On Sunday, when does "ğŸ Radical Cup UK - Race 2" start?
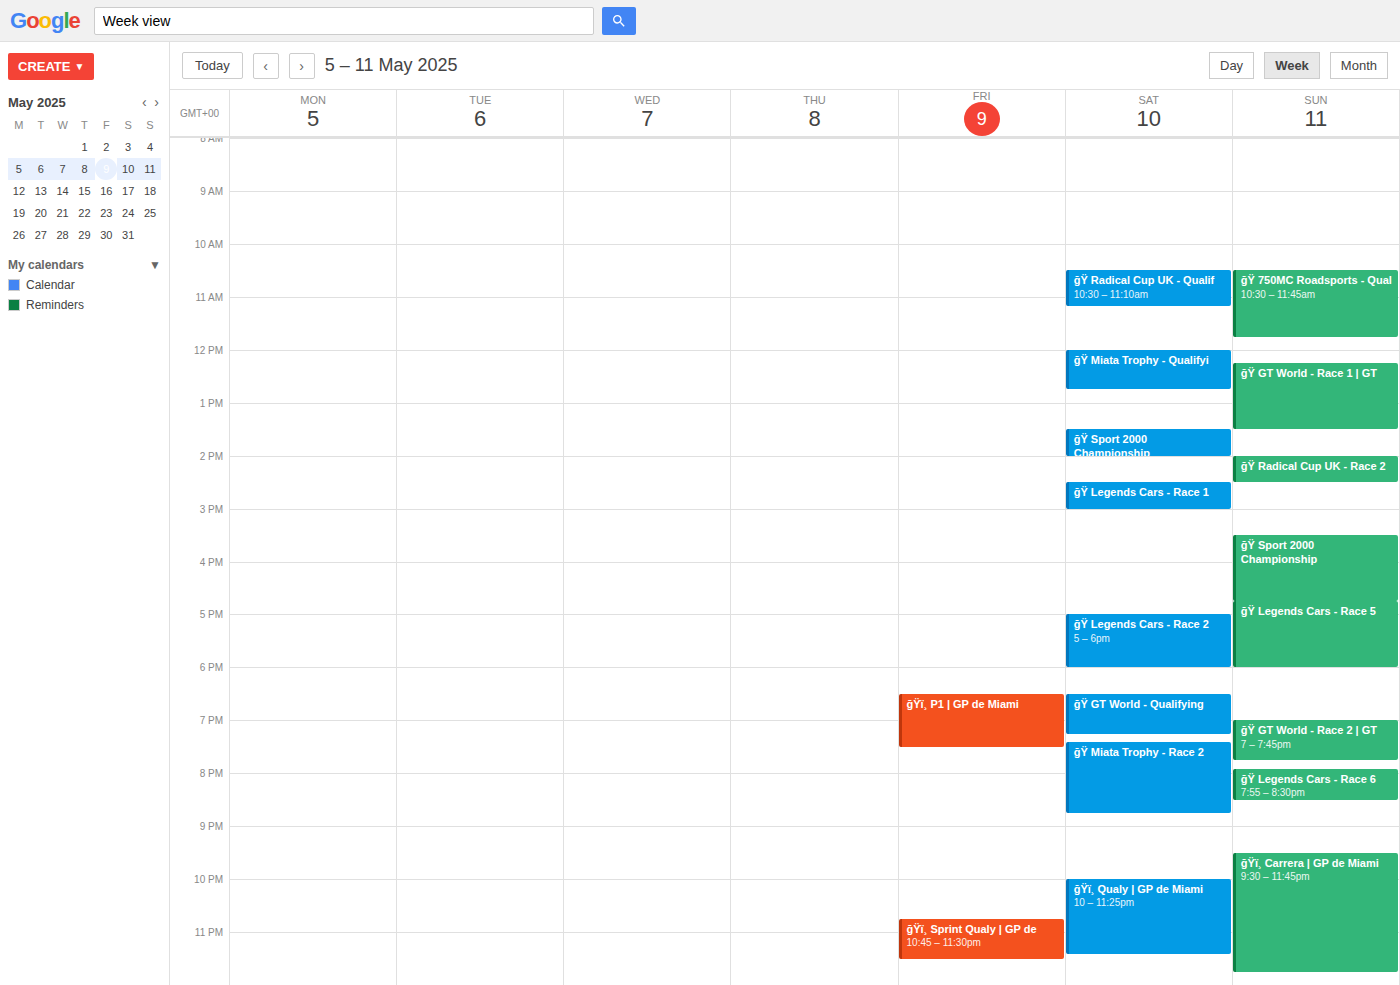
2:00 PM